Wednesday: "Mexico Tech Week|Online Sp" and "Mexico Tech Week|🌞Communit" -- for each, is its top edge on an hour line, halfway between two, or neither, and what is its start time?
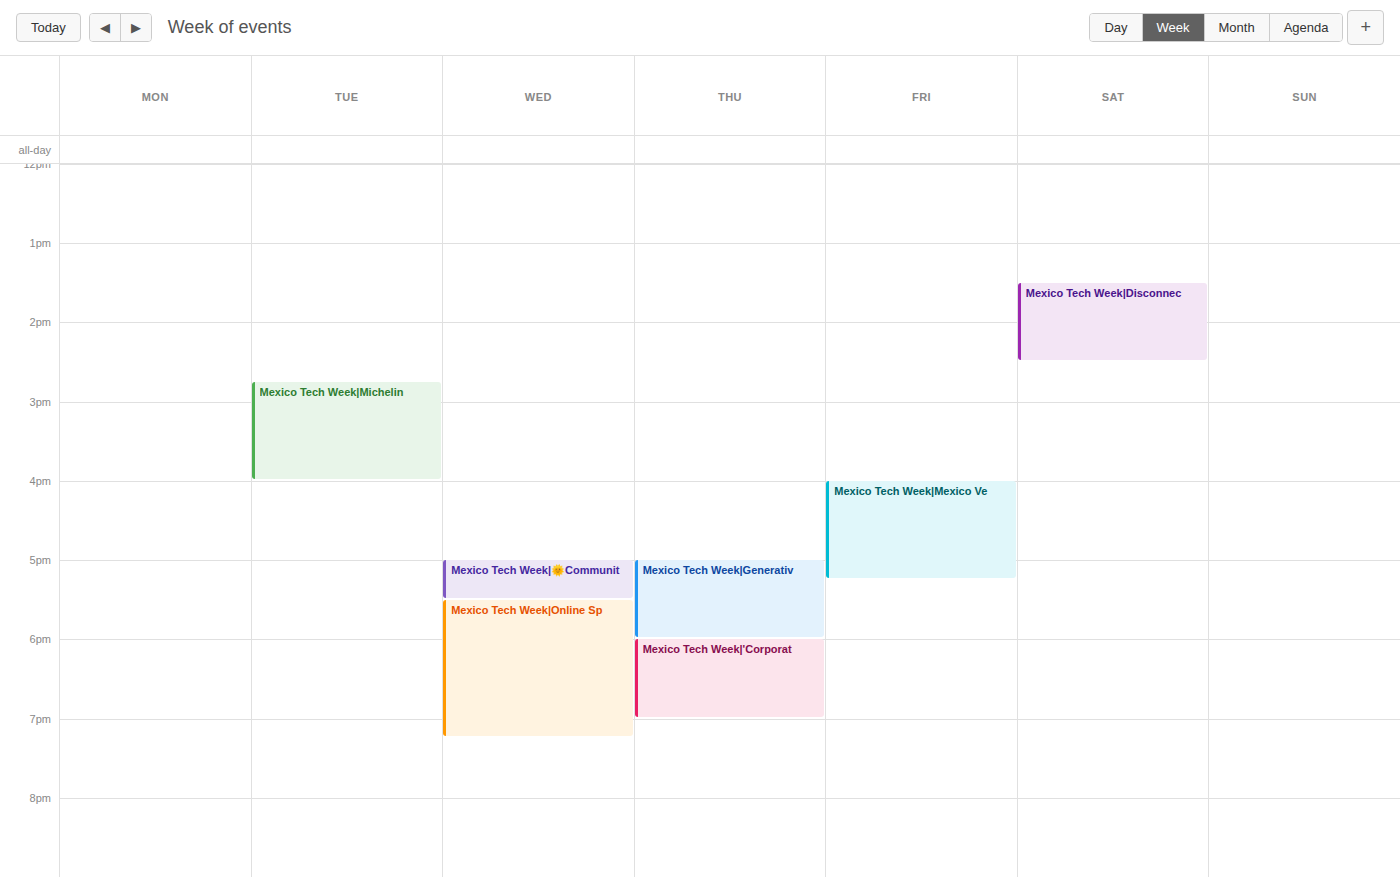
"Mexico Tech Week|Online Sp": 5:30 PM, halfway between the 5 PM and 6 PM lines. "Mexico Tech Week|🌞Communit": 5:00 PM, exactly on the 5 PM line.